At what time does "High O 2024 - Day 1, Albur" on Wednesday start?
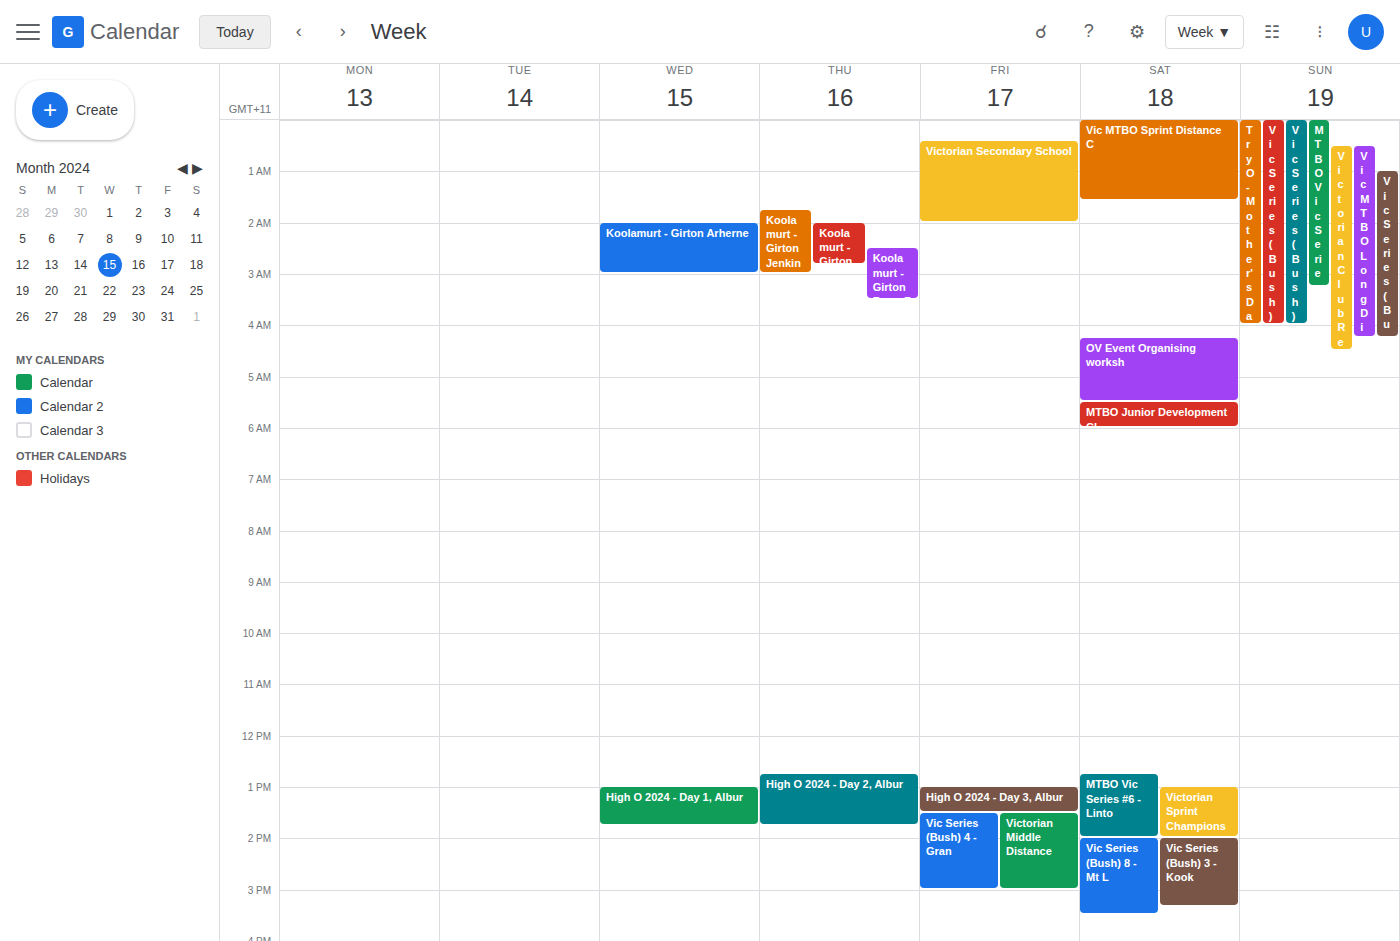
1:00 PM